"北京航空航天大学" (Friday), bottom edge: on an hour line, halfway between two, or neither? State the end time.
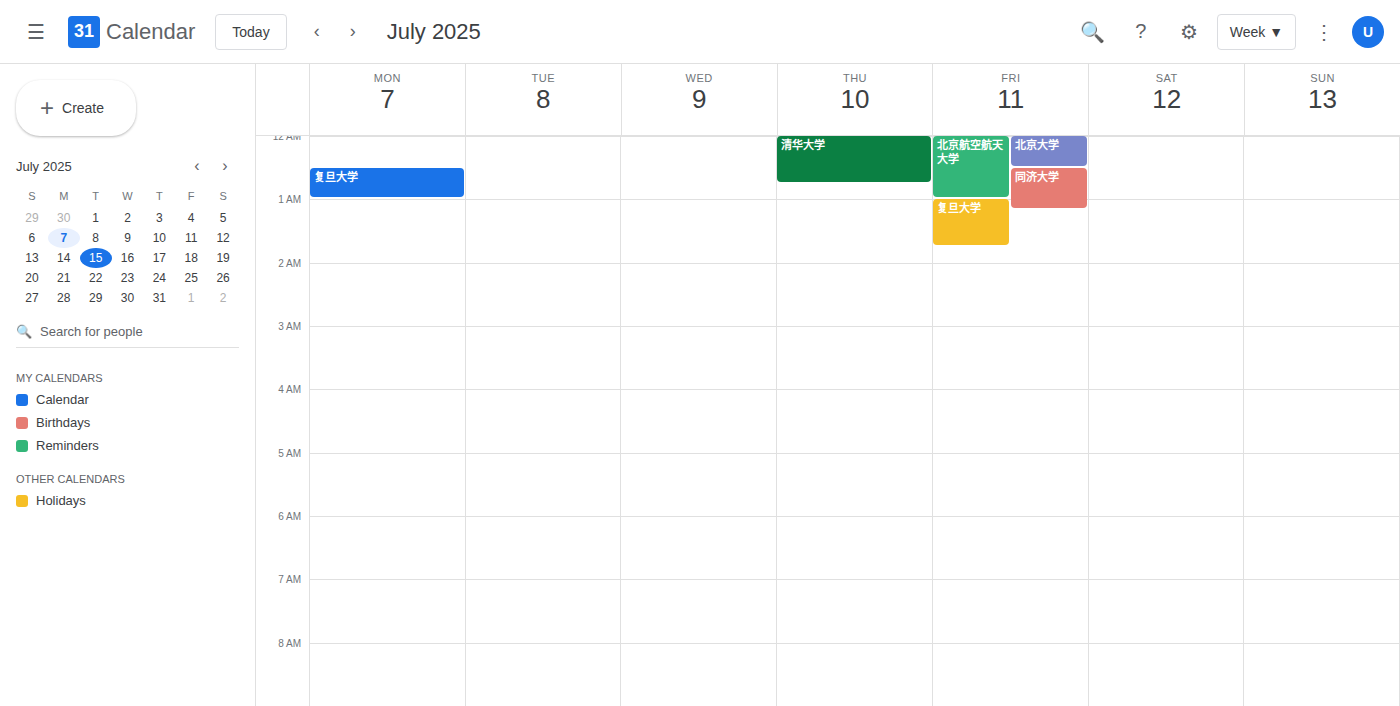
1:00 AM -- exactly on the 1 AM line.